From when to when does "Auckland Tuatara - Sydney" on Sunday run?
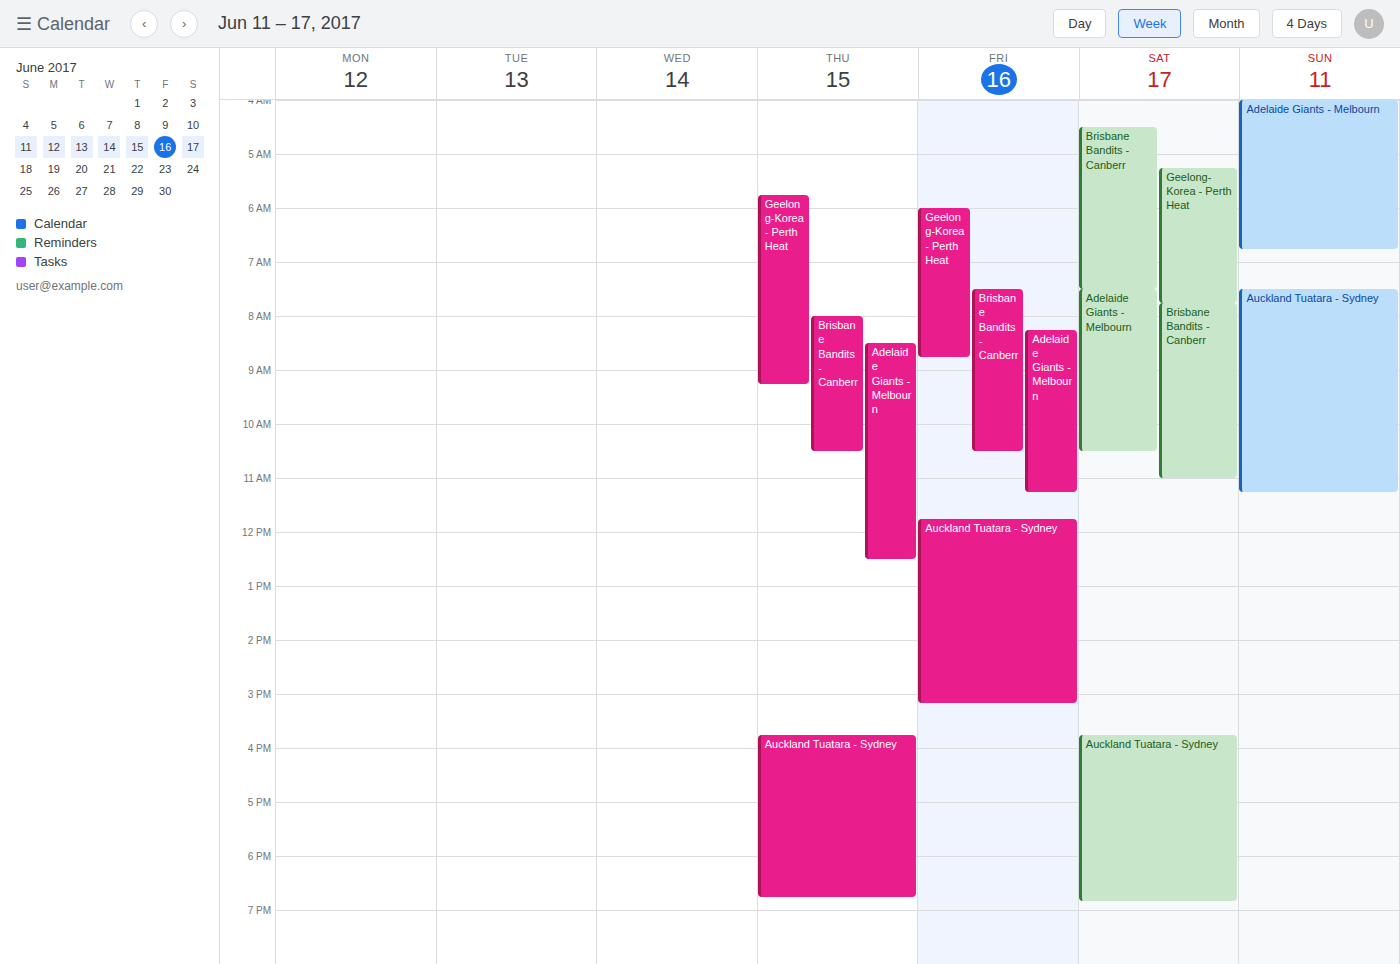
07:30 to 11:15